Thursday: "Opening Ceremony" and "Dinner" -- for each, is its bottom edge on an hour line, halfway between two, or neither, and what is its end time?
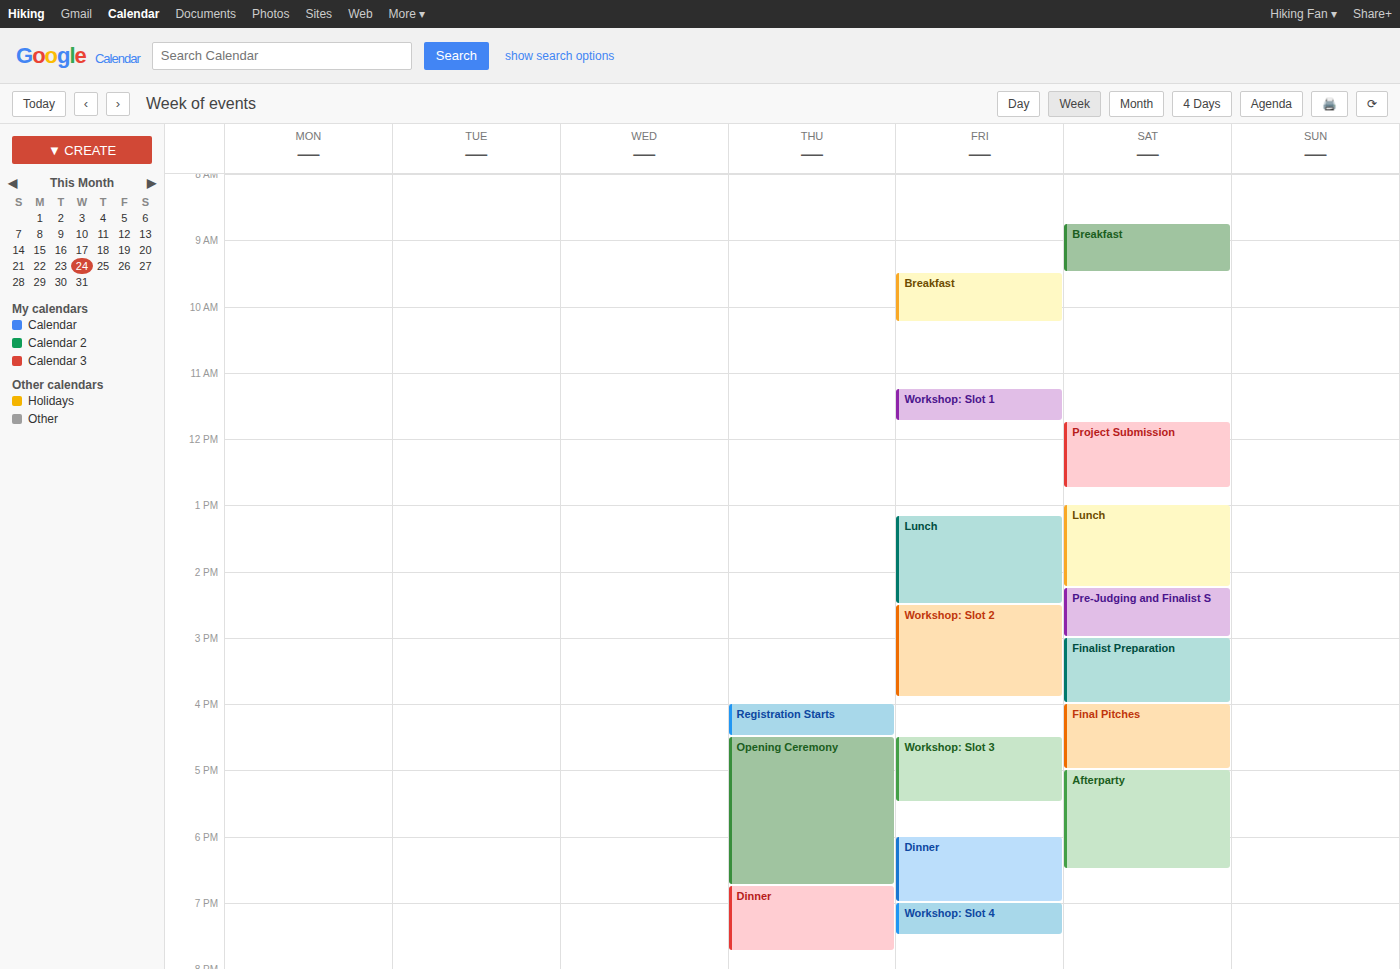
"Opening Ceremony": 6:45 PM, neither: three quarters of the way from the 6 PM line to the 7 PM line. "Dinner": 7:45 PM, neither: three quarters of the way from the 7 PM line to the 8 PM line.